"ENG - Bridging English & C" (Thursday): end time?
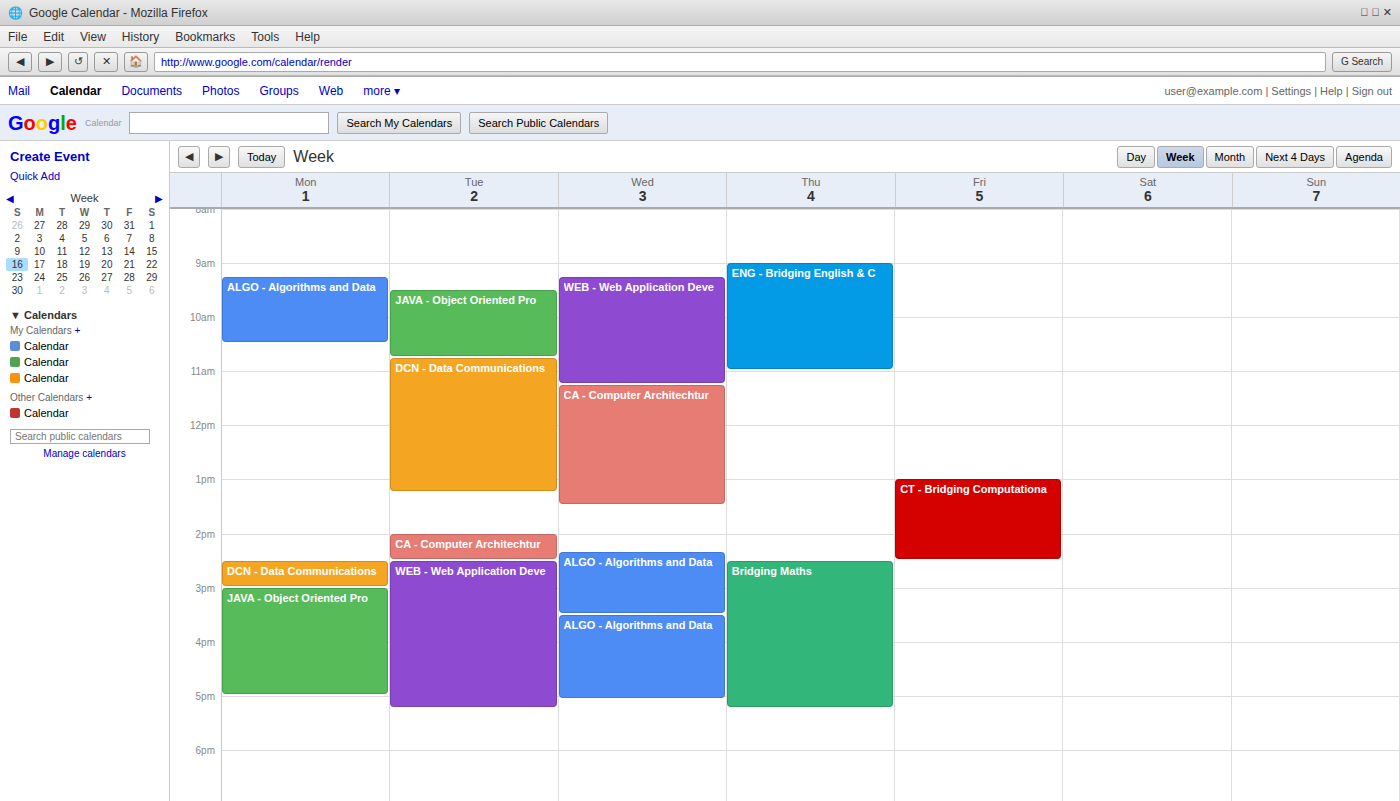
11:00 AM